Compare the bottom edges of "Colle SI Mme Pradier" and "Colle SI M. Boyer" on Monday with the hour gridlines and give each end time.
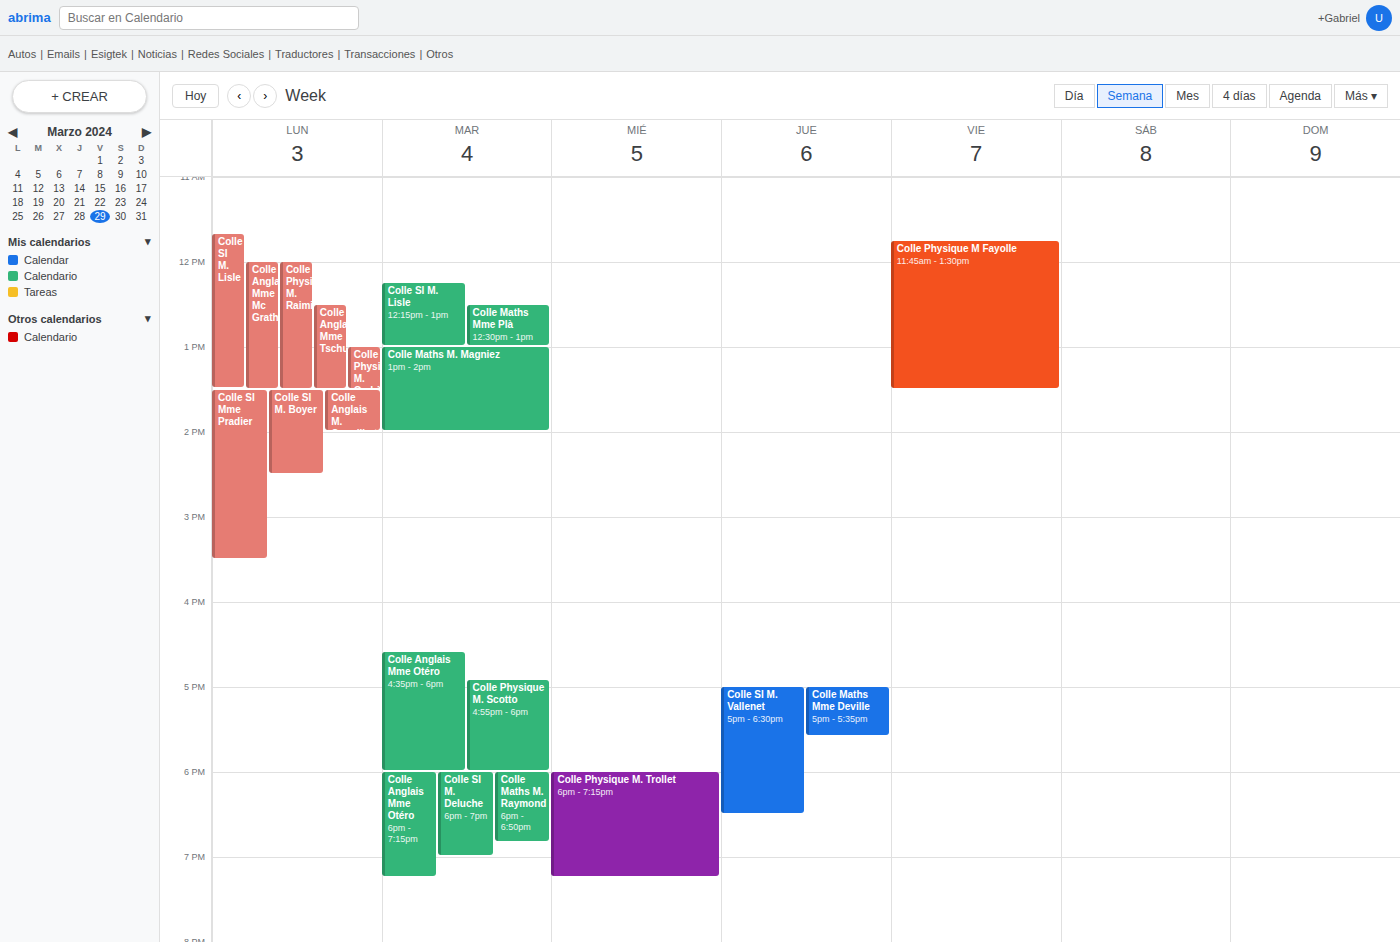
"Colle SI Mme Pradier": 3:30 PM, halfway between the 3 PM and 4 PM lines. "Colle SI M. Boyer": 2:30 PM, halfway between the 2 PM and 3 PM lines.